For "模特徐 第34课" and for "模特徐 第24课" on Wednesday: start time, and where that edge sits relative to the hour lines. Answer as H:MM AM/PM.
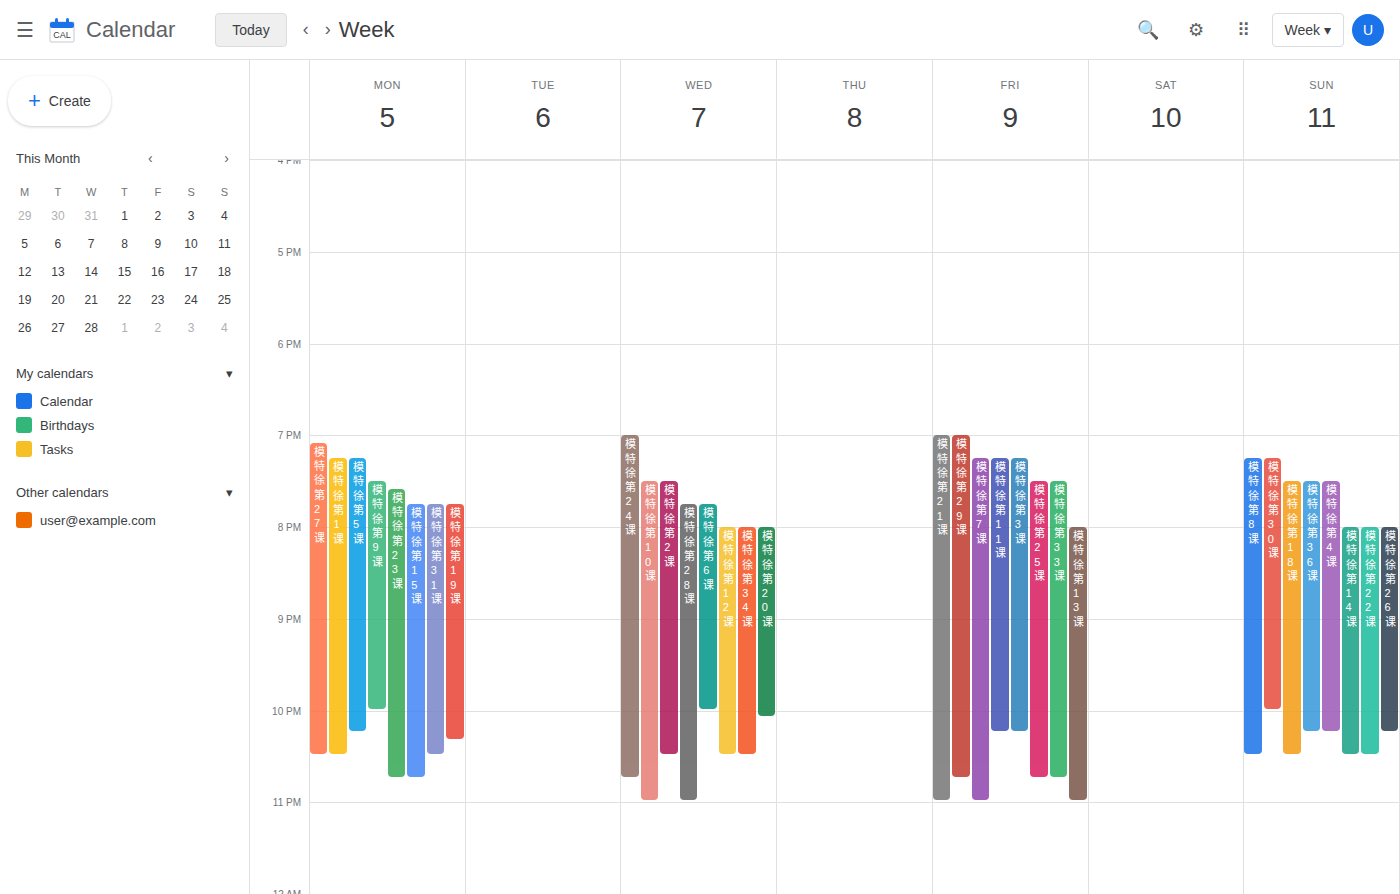
"模特徐 第34课": 8:00 PM, exactly on the 8 PM line. "模特徐 第24课": 7:00 PM, exactly on the 7 PM line.